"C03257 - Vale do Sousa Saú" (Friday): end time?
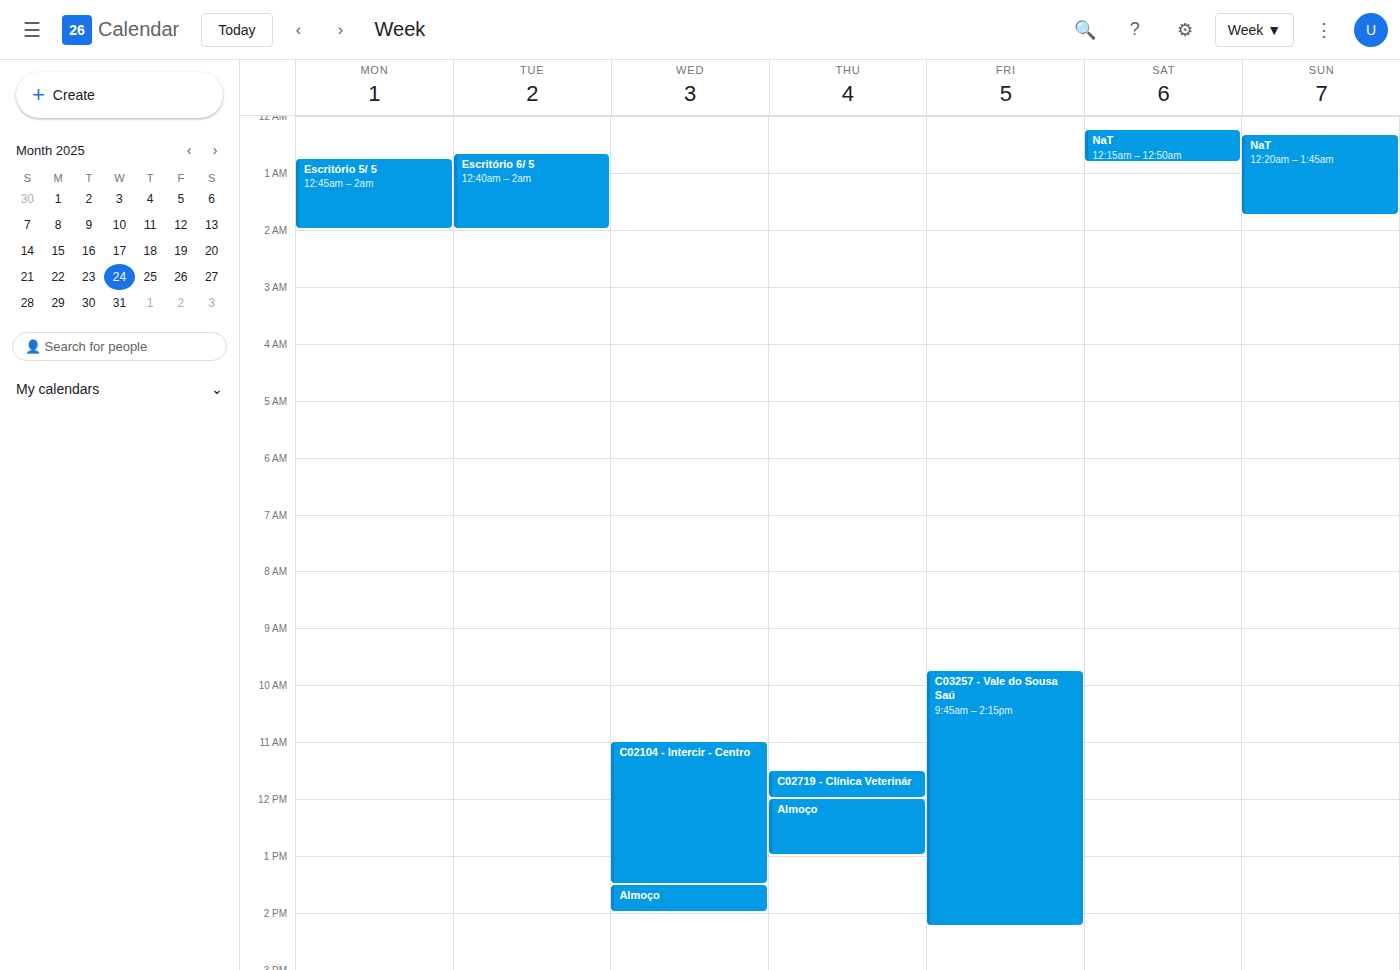
2:15 PM